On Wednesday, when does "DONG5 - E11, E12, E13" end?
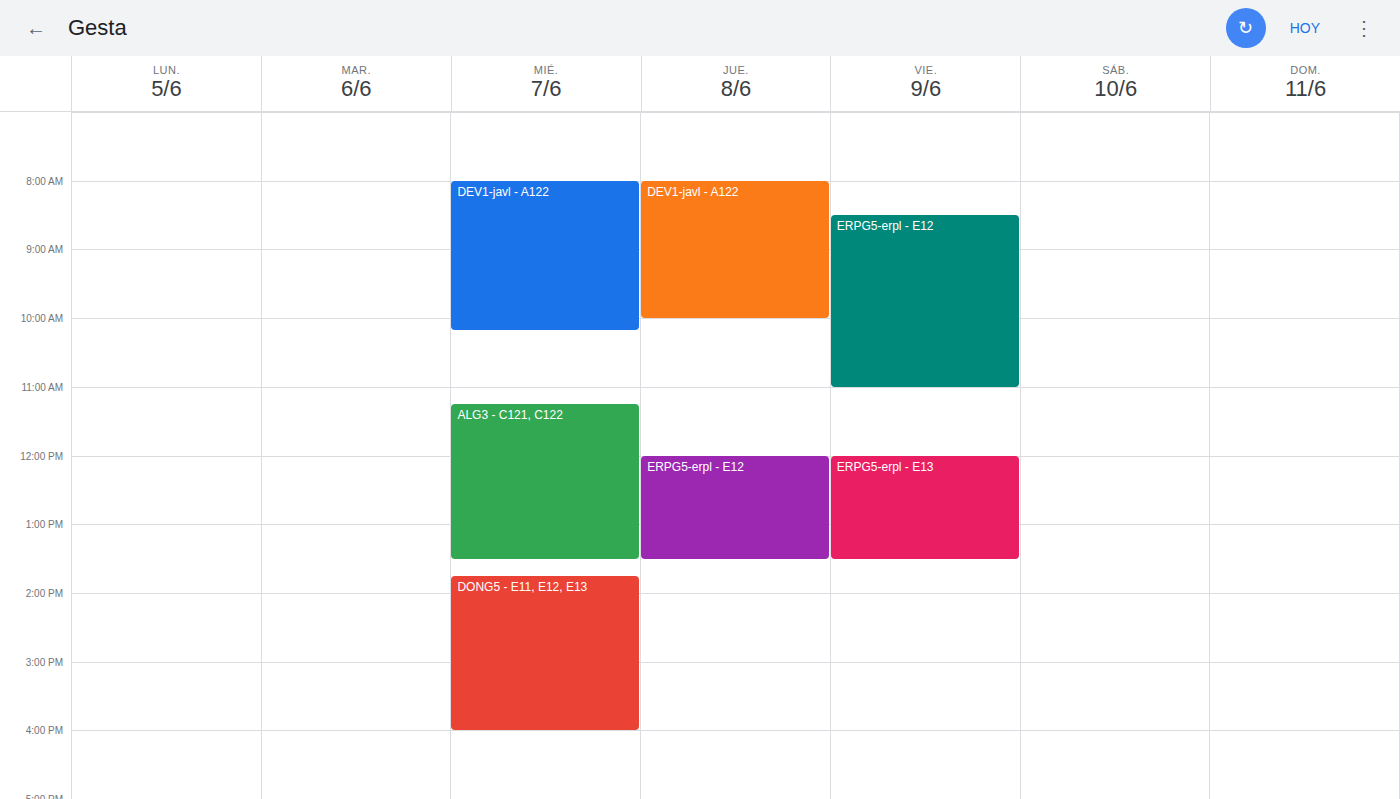
4:00 PM